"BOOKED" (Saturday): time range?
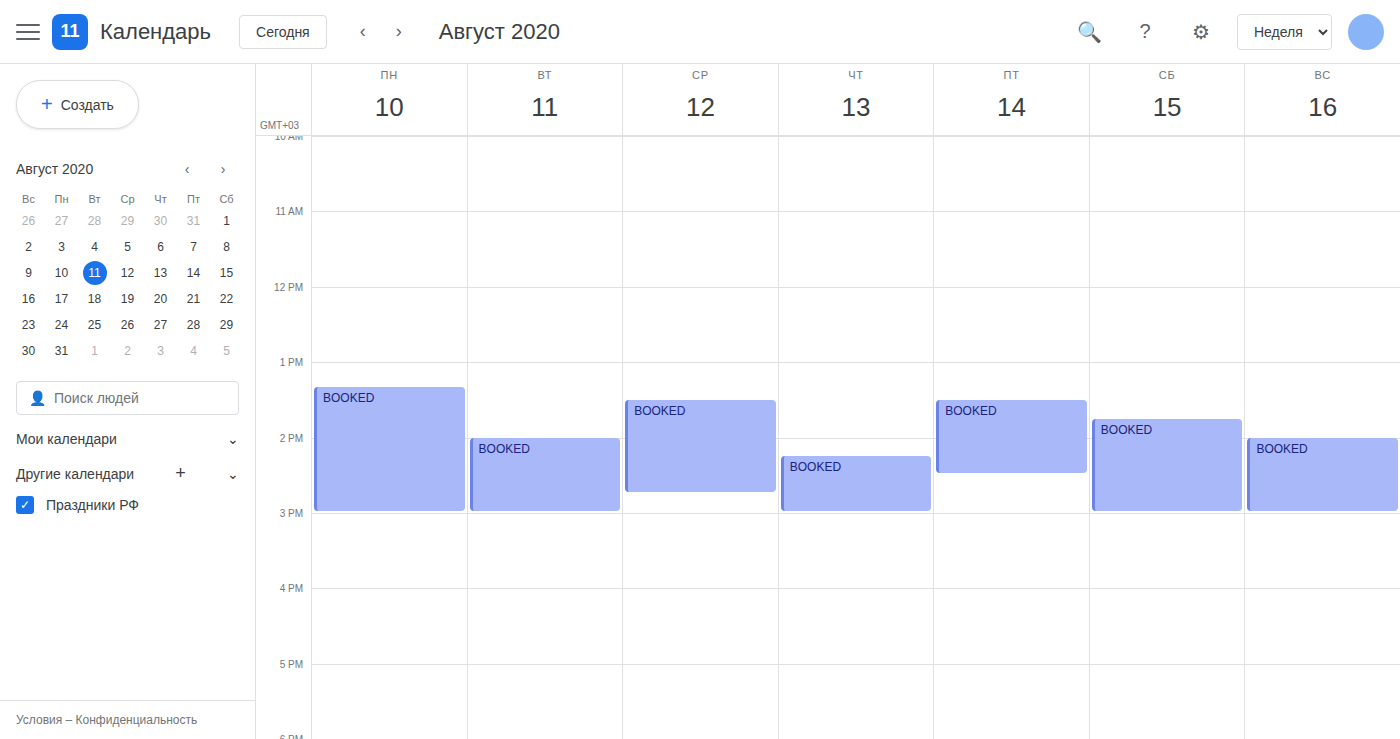
13:45 to 15:00